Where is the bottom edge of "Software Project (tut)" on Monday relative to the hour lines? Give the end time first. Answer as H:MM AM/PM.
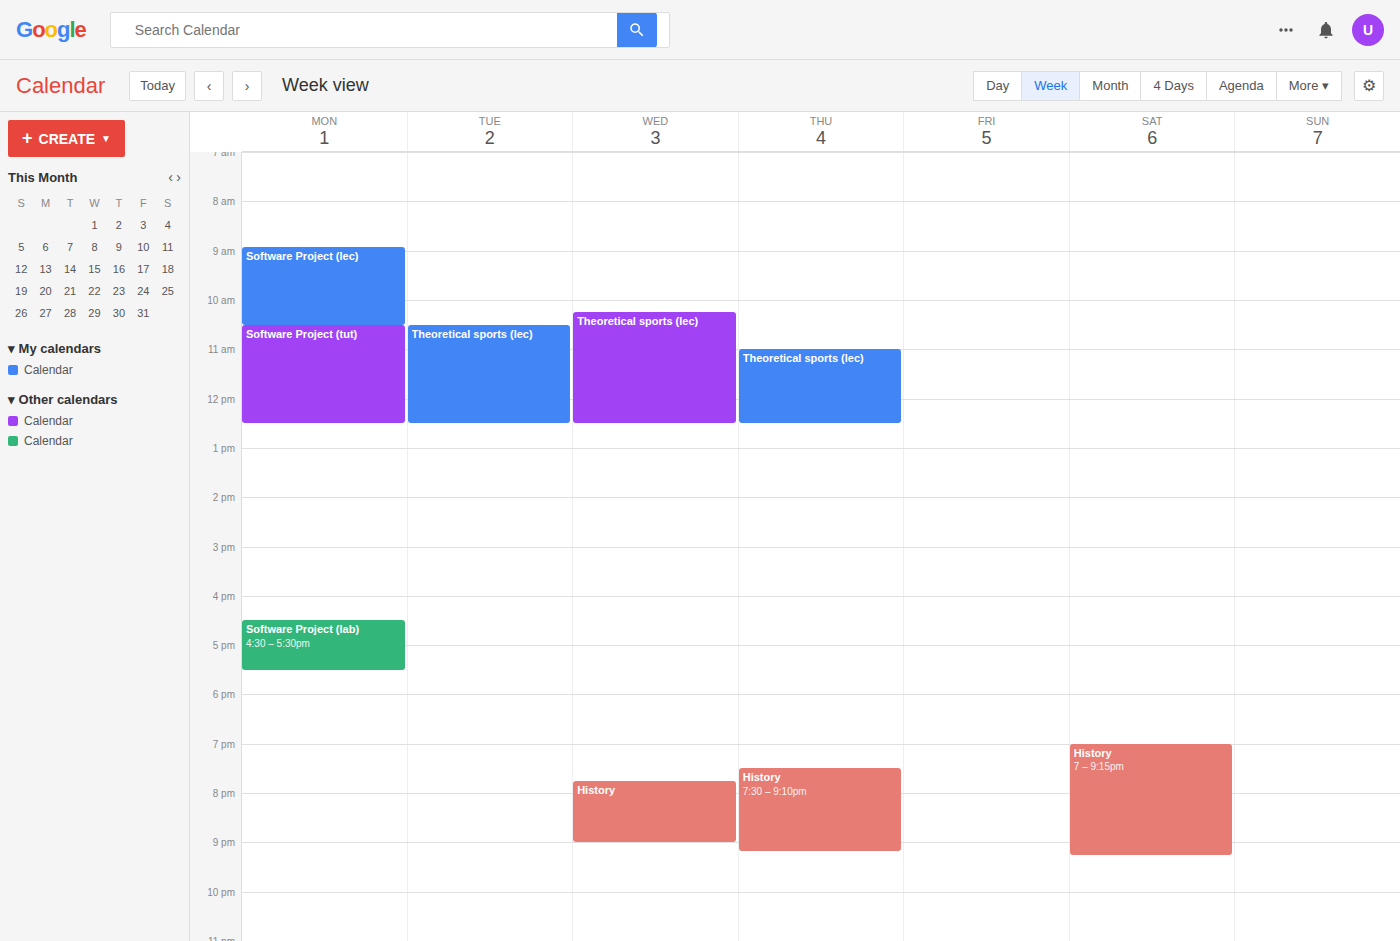
12:30 PM -- halfway between the 12 PM and 1 PM lines.